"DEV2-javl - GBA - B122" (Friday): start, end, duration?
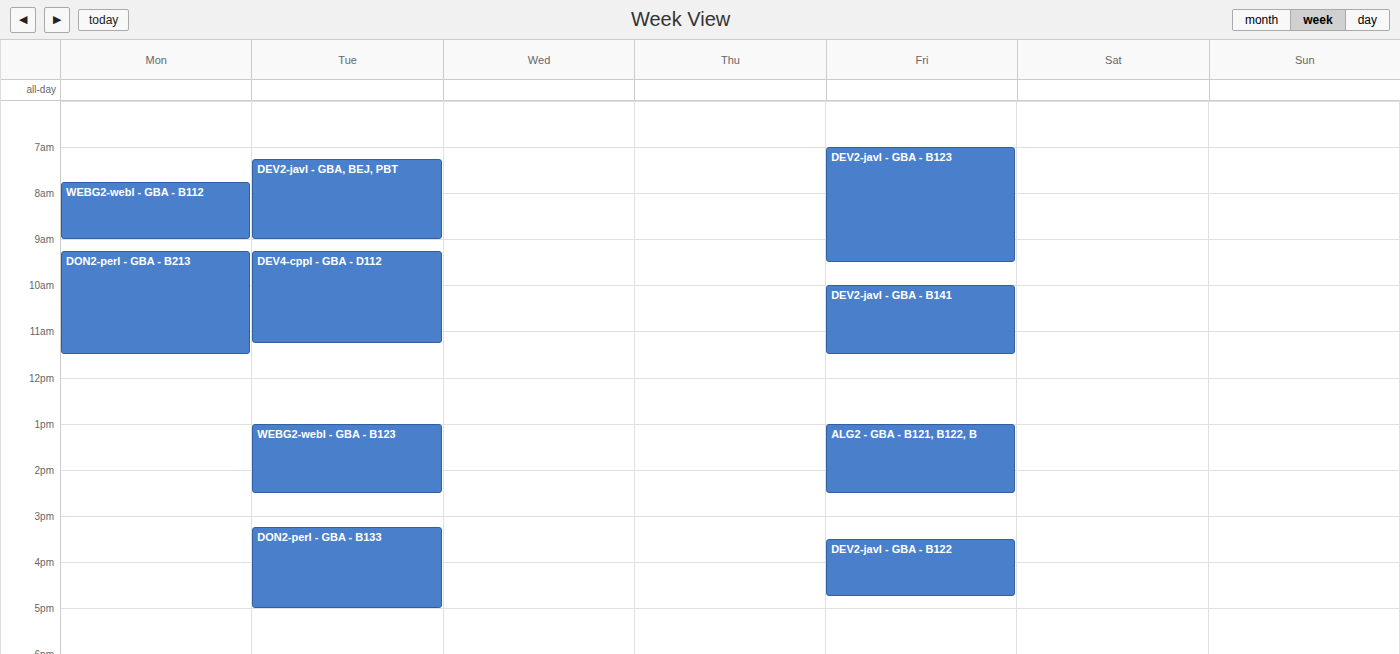
15:30 to 16:45, 1 hour 15 minutes